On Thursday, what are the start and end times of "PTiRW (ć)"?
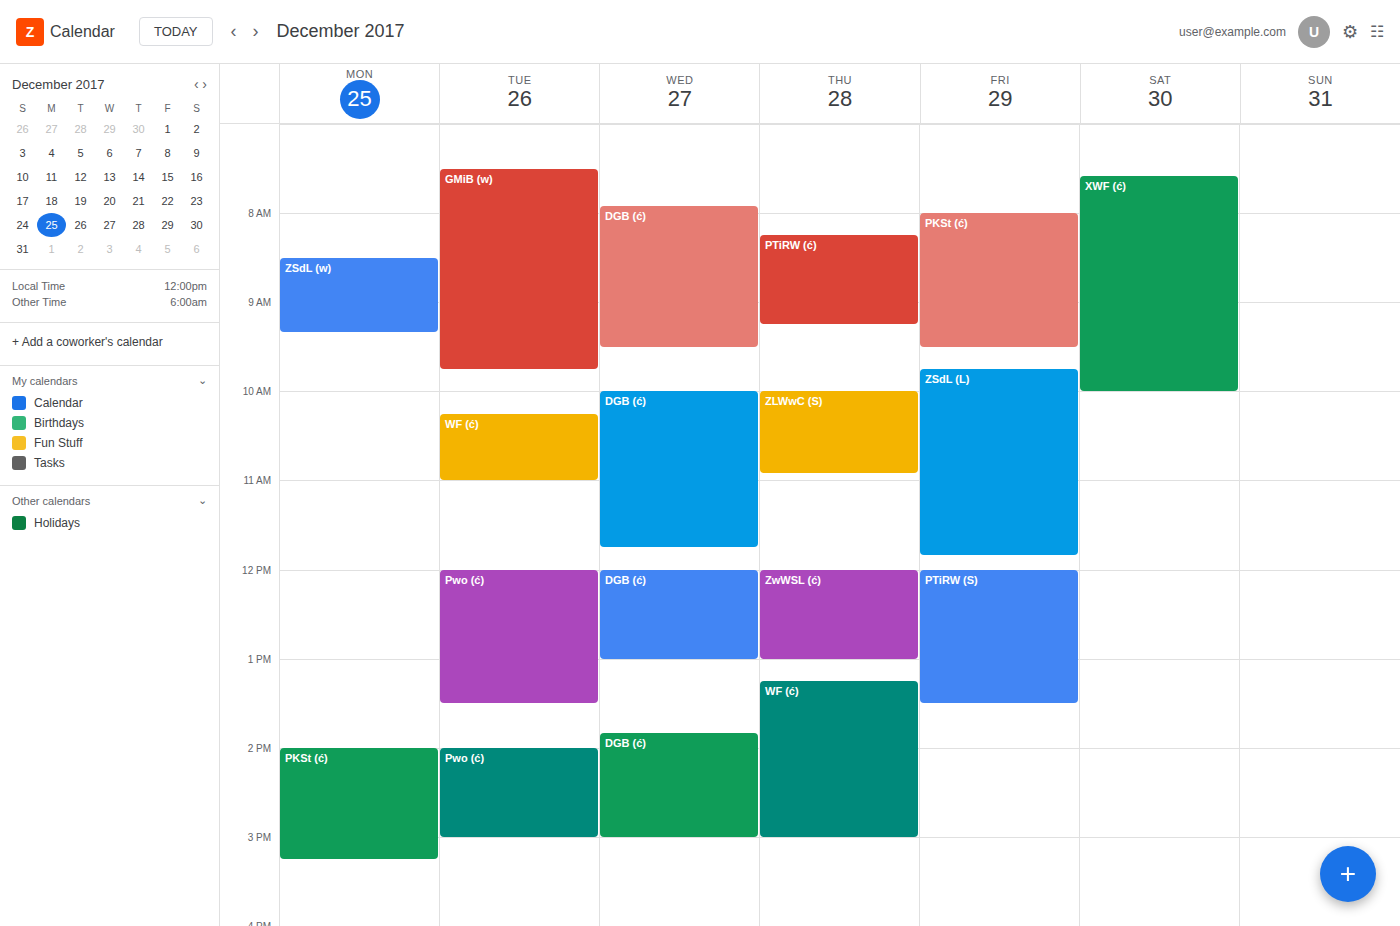
8:15 AM to 9:15 AM